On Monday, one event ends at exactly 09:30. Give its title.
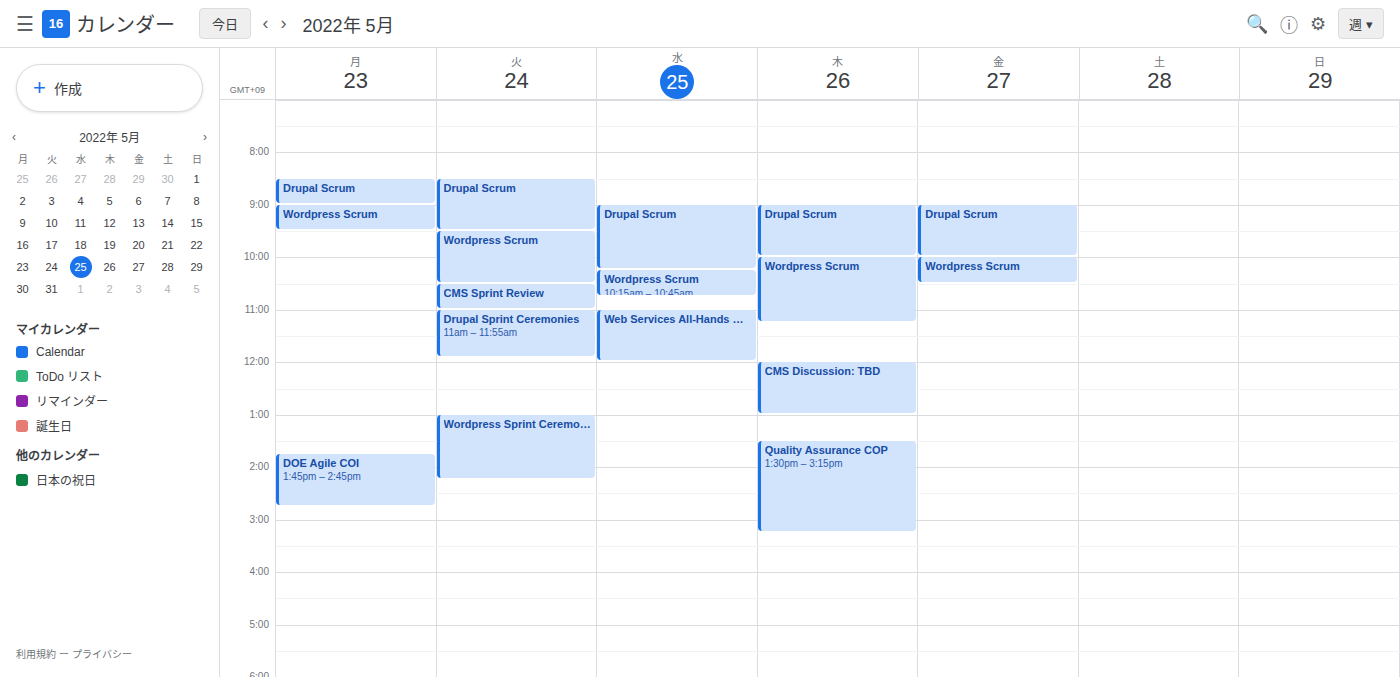
"Wordpress Scrum"